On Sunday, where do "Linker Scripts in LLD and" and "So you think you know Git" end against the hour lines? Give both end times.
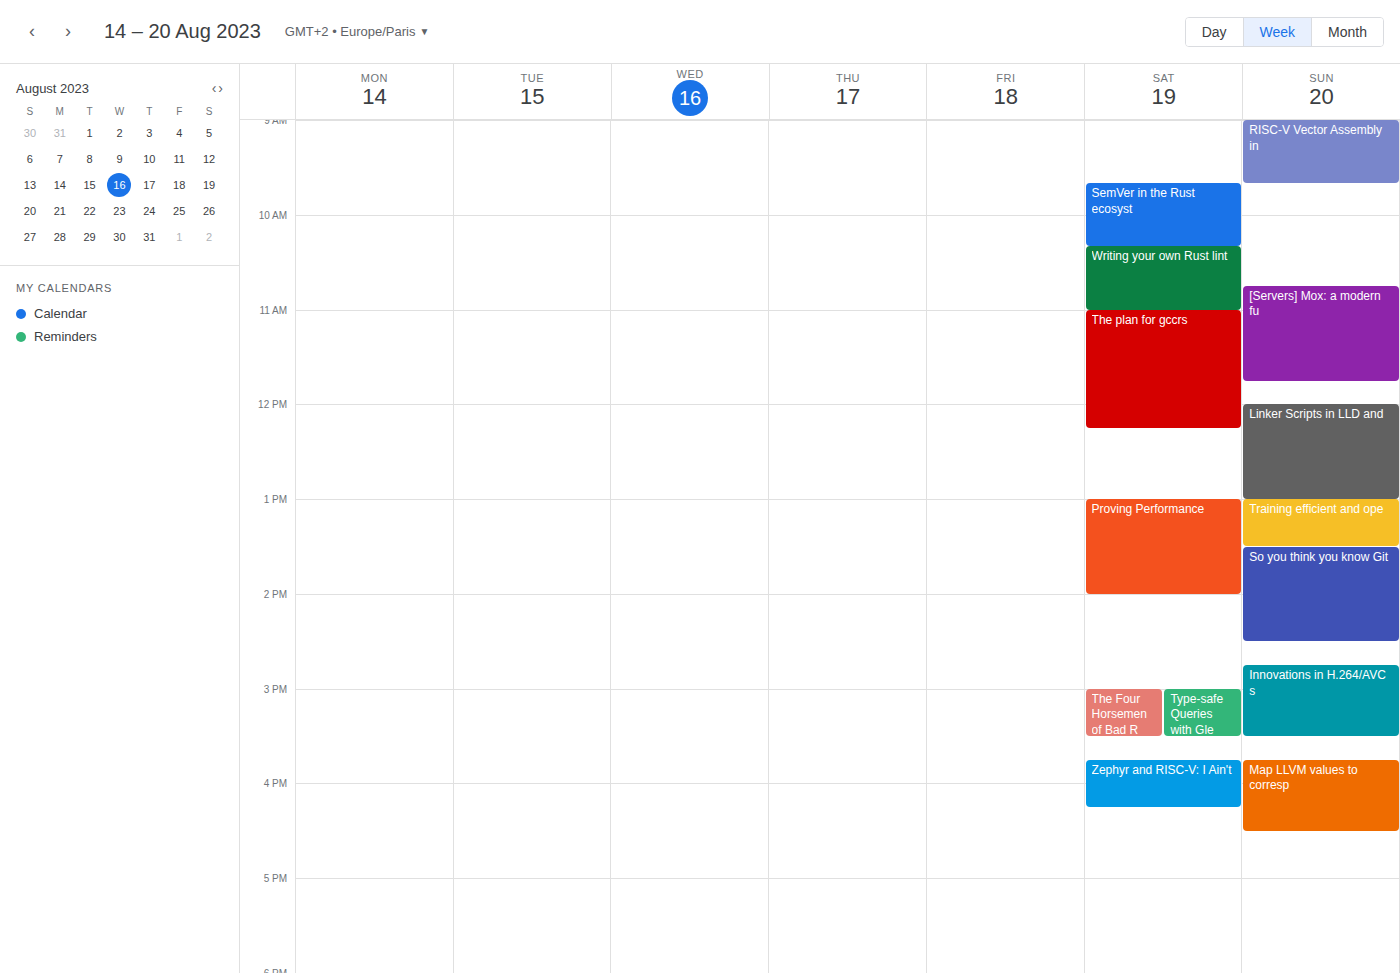
"Linker Scripts in LLD and": 1:00 PM, exactly on the 1 PM line. "So you think you know Git": 2:30 PM, halfway between the 2 PM and 3 PM lines.